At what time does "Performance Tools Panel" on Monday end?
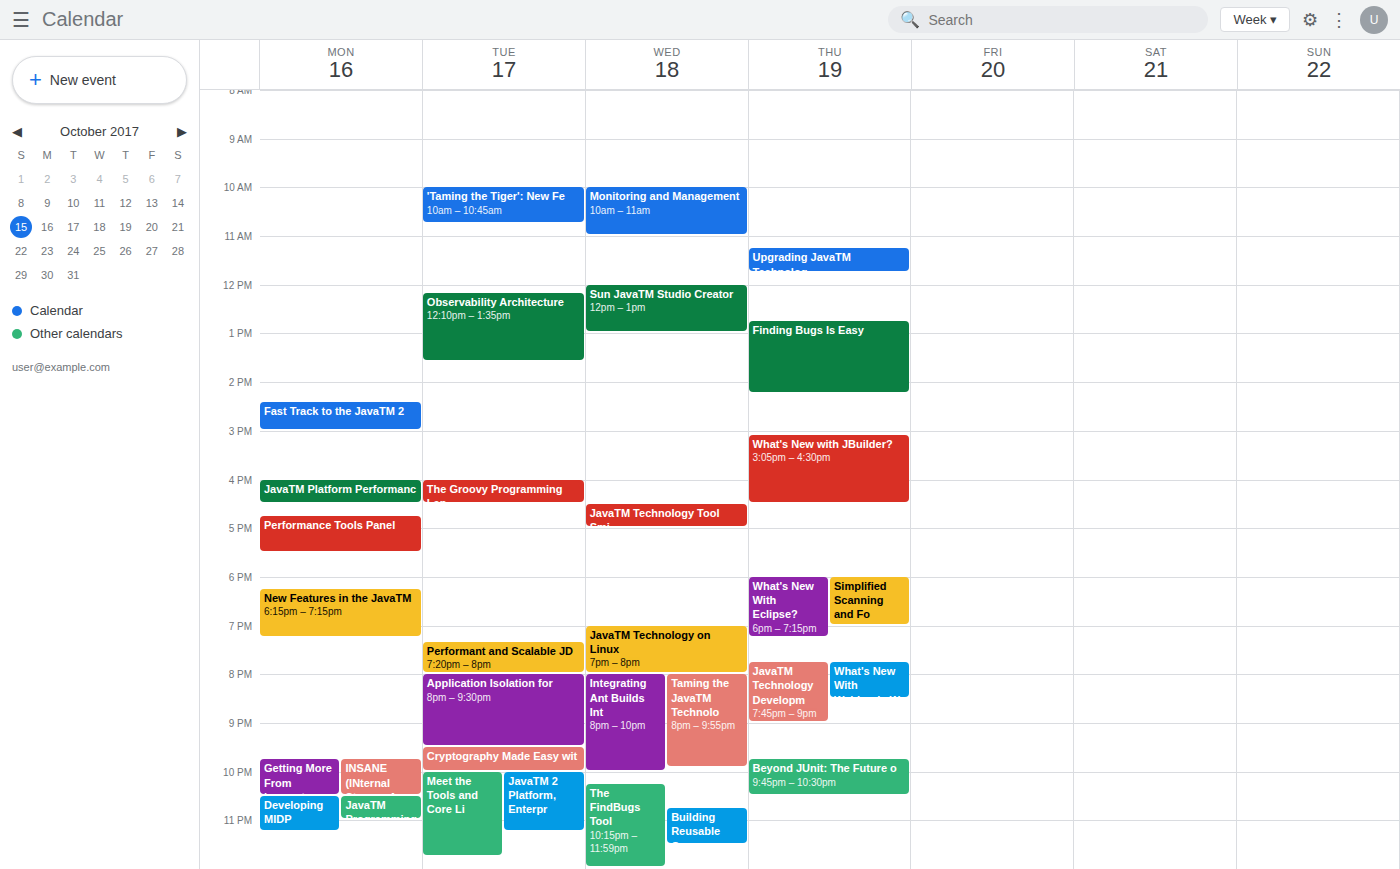
5:30 PM